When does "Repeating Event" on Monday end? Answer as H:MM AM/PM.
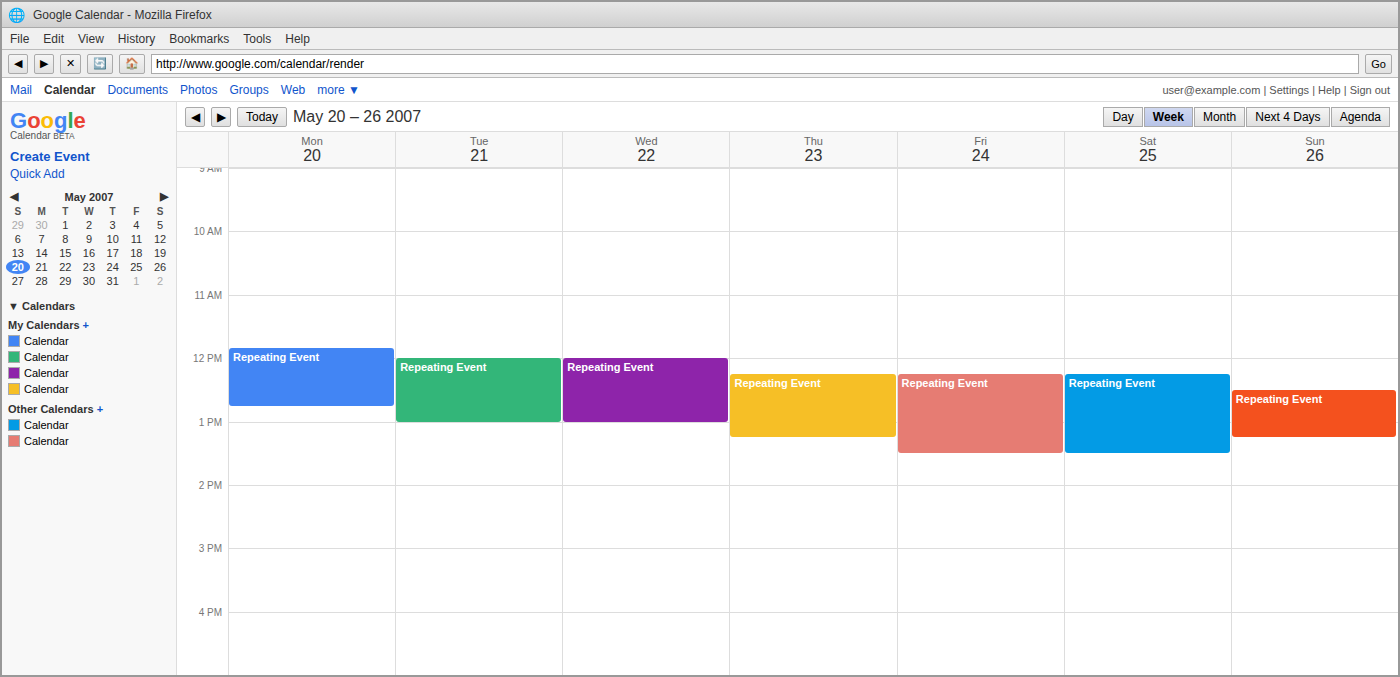
12:45 PM